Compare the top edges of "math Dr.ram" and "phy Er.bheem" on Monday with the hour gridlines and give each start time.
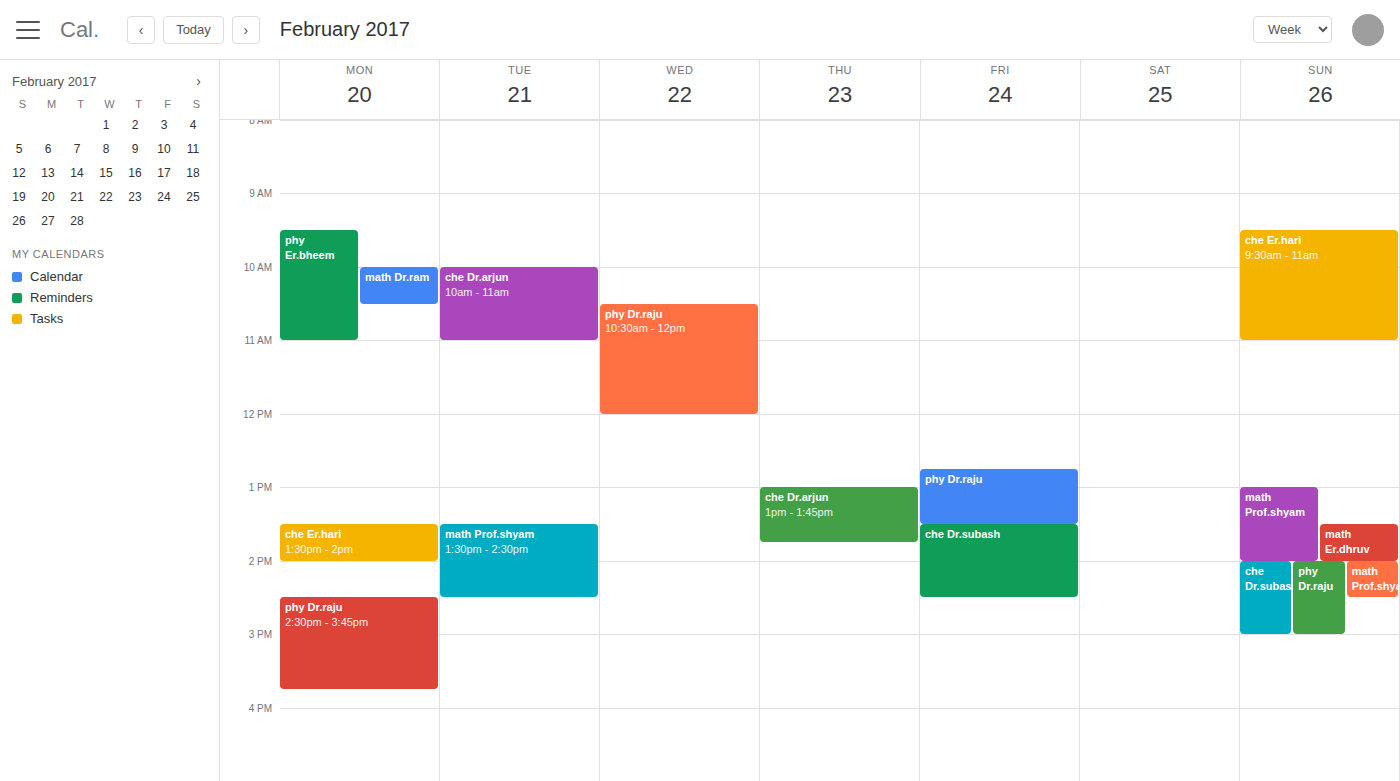
"math Dr.ram": 10:00 AM, exactly on the 10 AM line. "phy Er.bheem": 9:30 AM, halfway between the 9 AM and 10 AM lines.